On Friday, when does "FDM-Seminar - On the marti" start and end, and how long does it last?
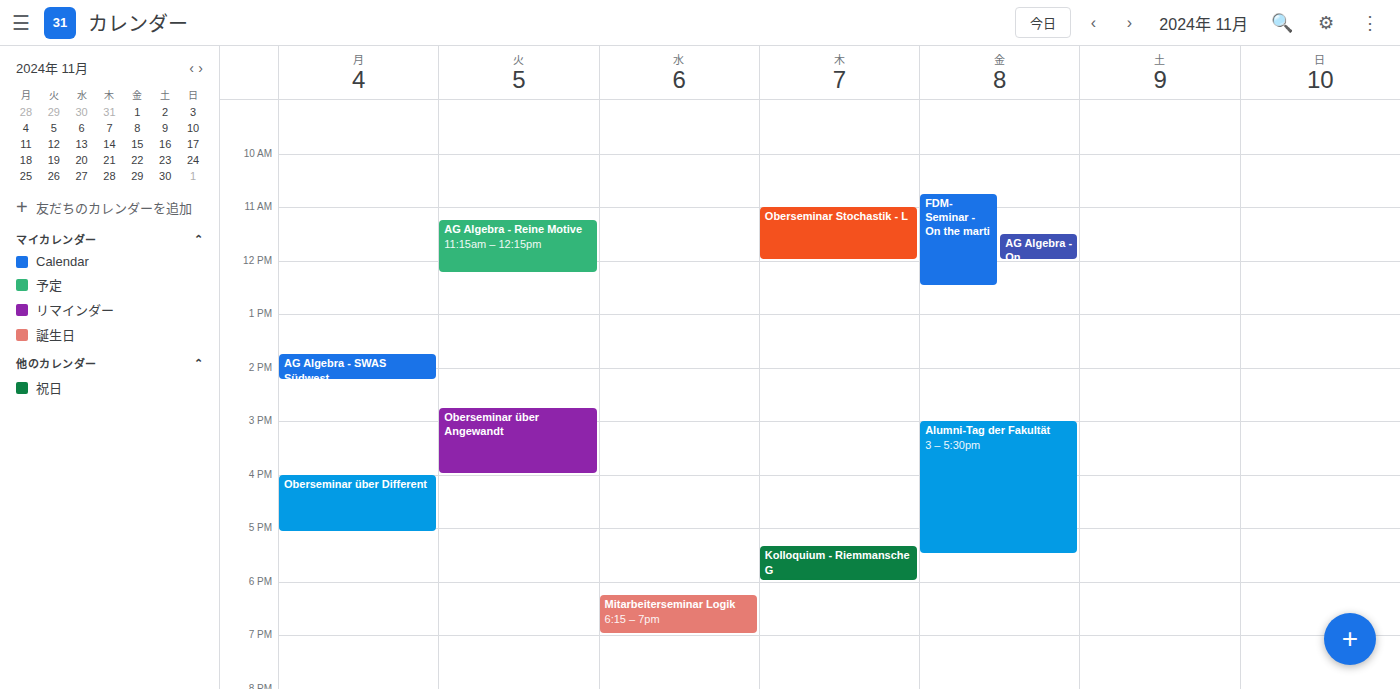
10:45 AM to 12:30 PM, 1 hour 45 minutes